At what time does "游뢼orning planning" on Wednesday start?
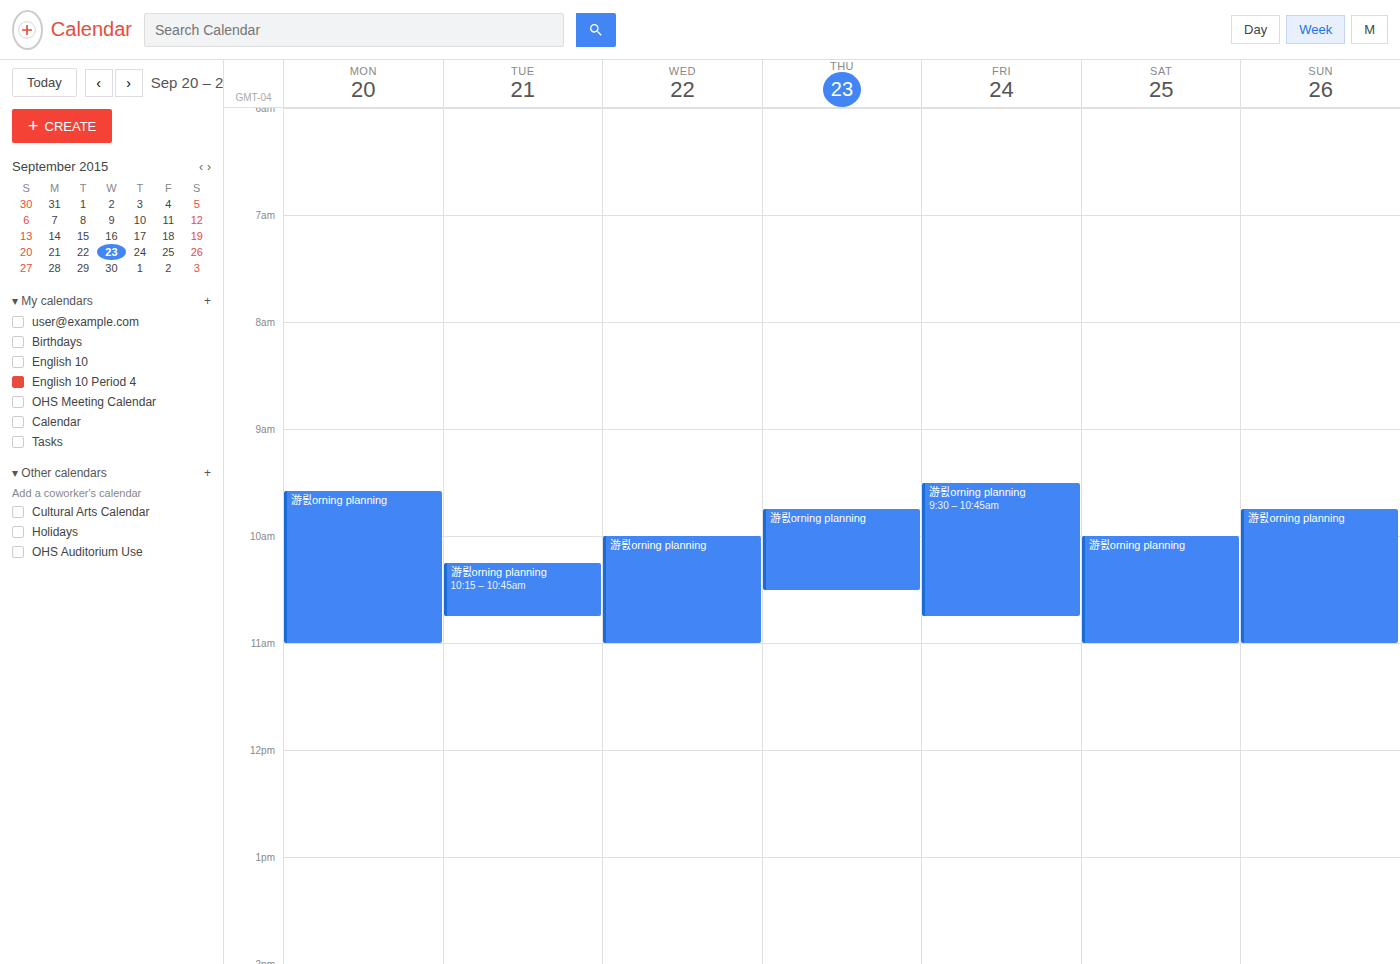
10:00